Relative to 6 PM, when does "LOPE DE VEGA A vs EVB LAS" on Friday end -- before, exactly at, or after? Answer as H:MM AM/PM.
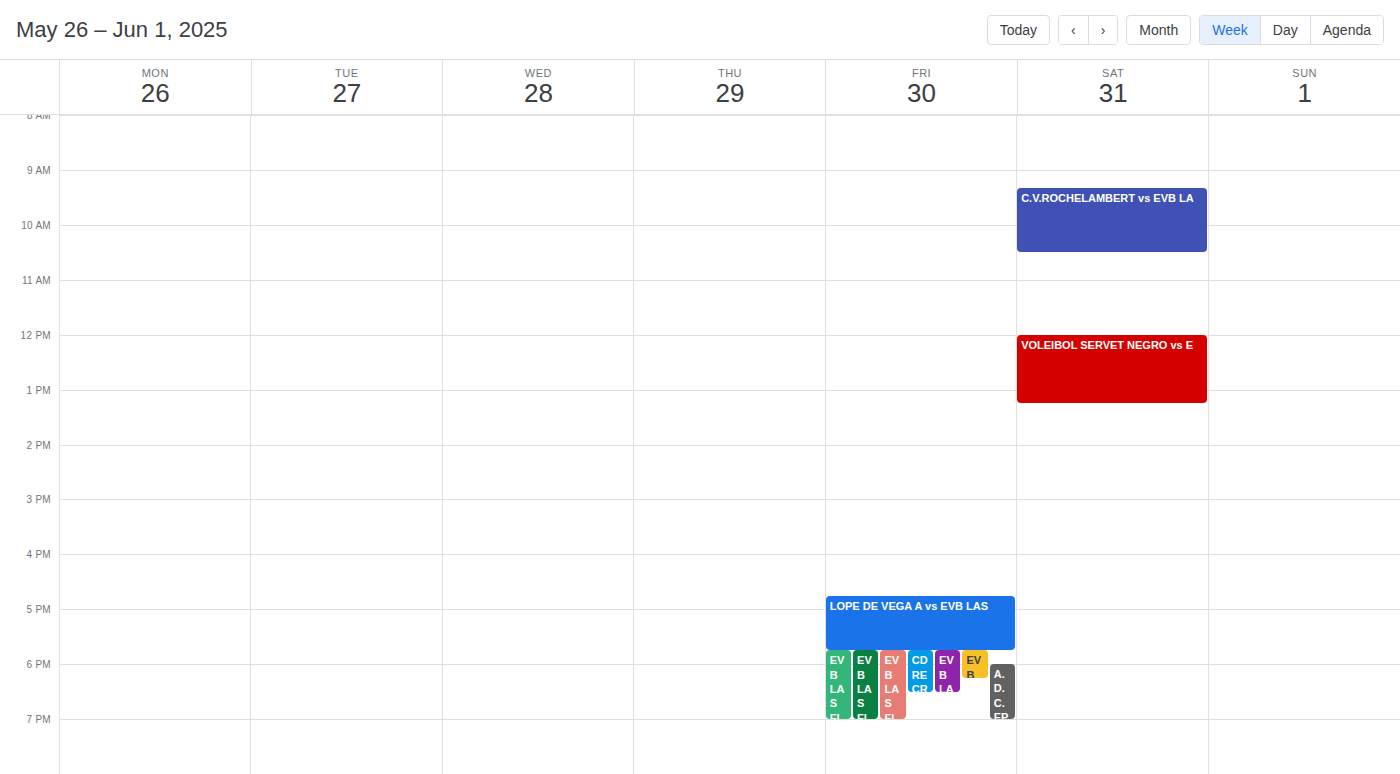
5:45 PM -- before 6 PM, 15 minutes above the 6 PM line.